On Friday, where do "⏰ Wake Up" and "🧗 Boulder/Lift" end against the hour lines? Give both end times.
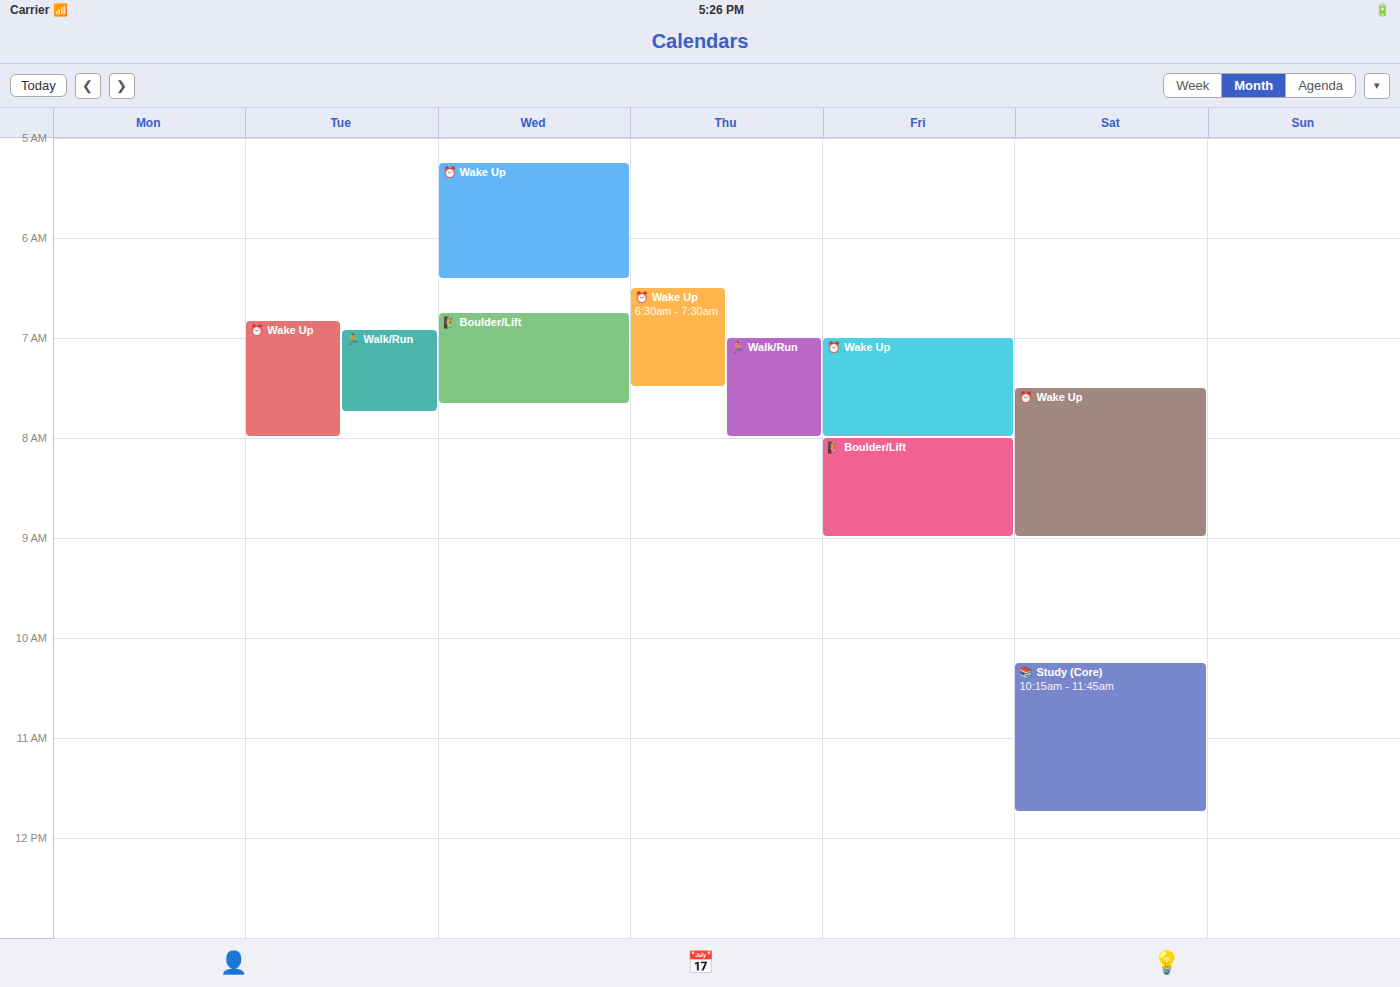
"⏰ Wake Up": 8:00 AM, exactly on the 8 AM line. "🧗 Boulder/Lift": 9:00 AM, exactly on the 9 AM line.